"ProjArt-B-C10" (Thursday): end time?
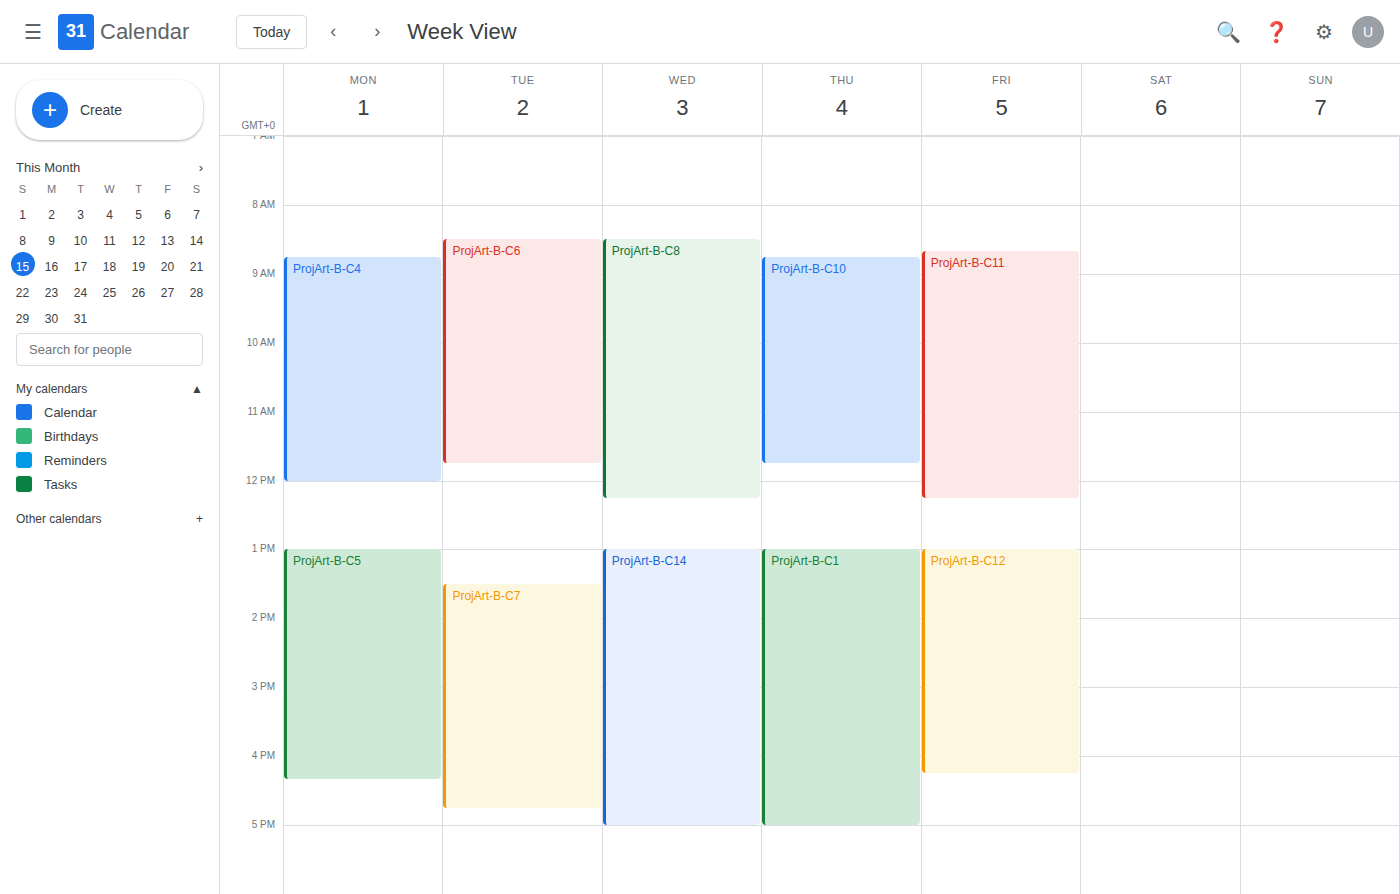
11:45